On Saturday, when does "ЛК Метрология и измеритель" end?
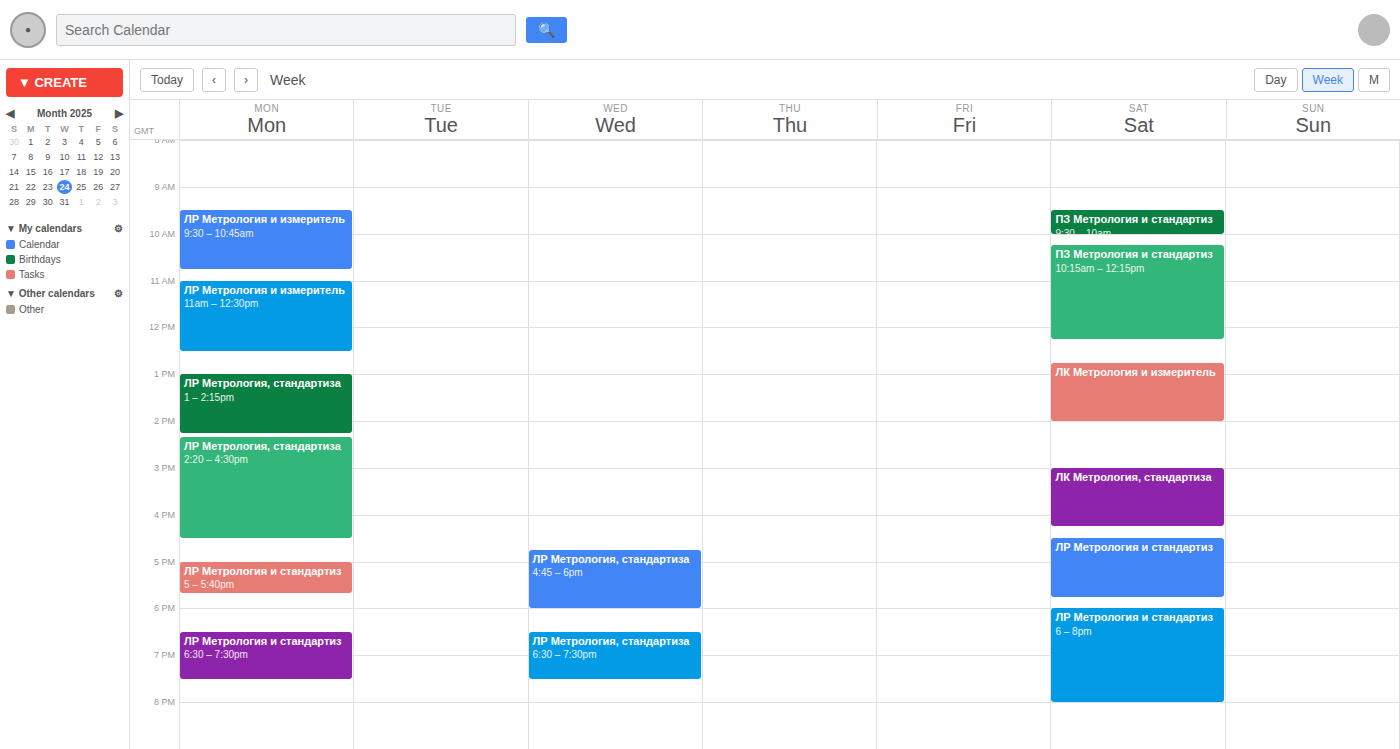
2:00 PM